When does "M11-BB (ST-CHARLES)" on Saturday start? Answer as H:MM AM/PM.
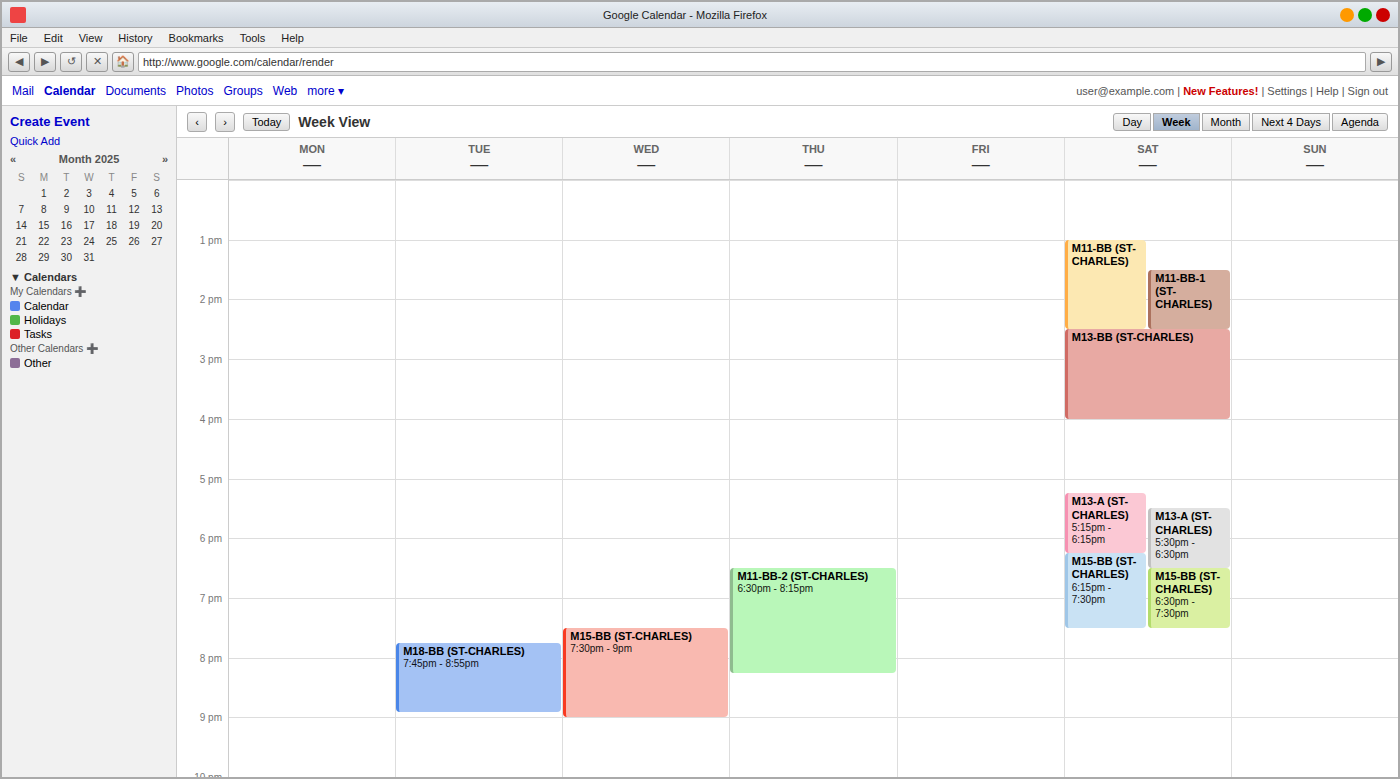
1:00 PM